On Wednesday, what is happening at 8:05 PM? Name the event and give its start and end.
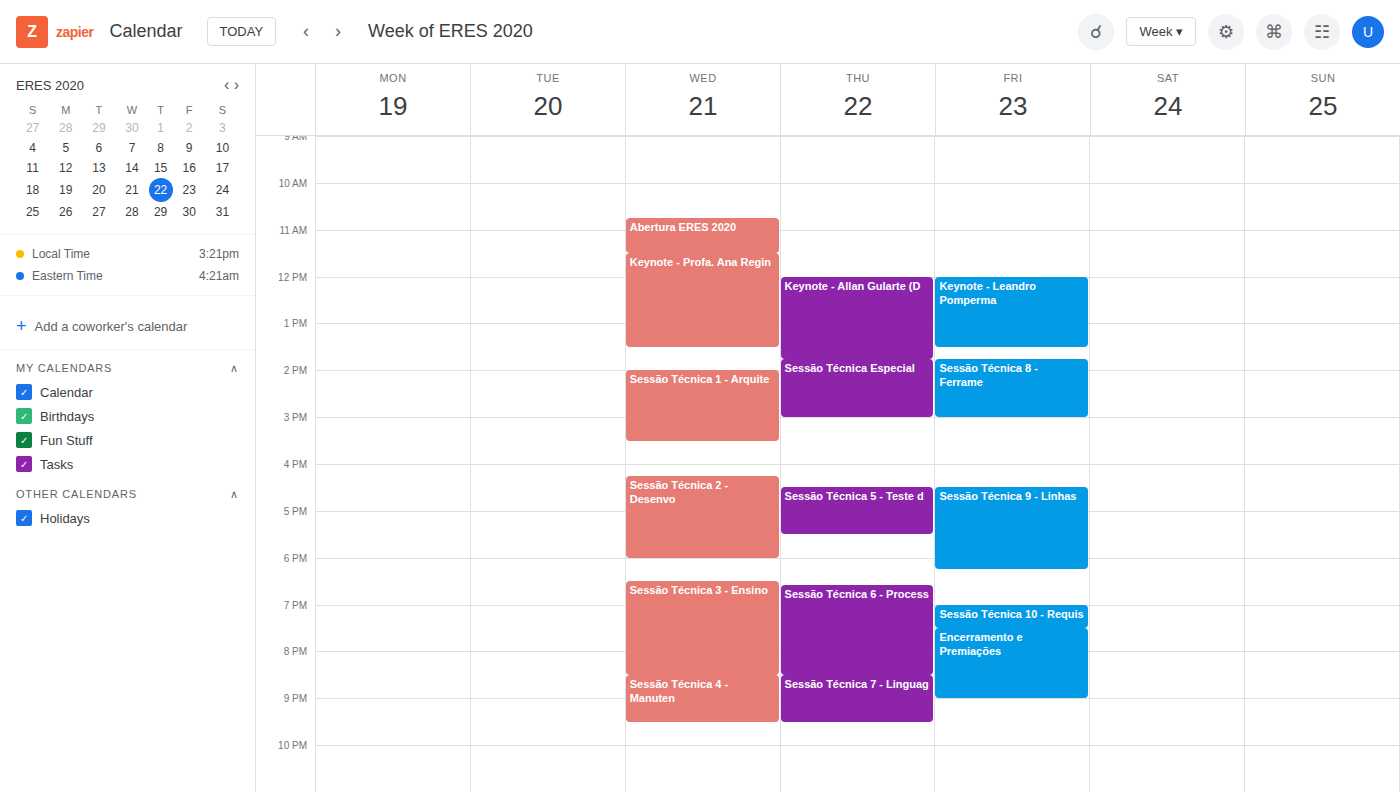
"Sessão Técnica 3 - Ensino", 6:30 PM to 8:30 PM